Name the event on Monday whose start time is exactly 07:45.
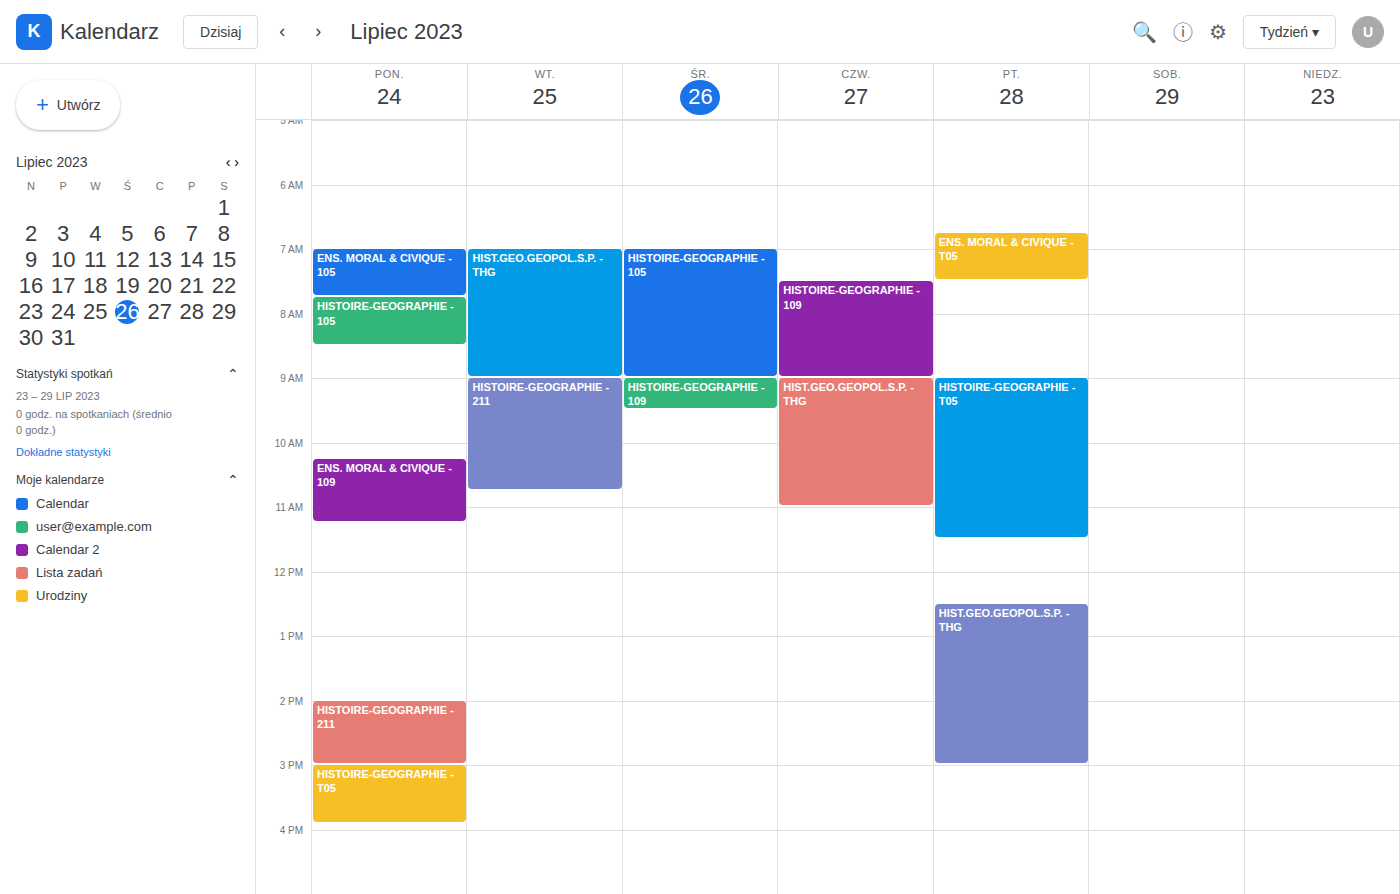
"HISTOIRE-GEOGRAPHIE - 105"